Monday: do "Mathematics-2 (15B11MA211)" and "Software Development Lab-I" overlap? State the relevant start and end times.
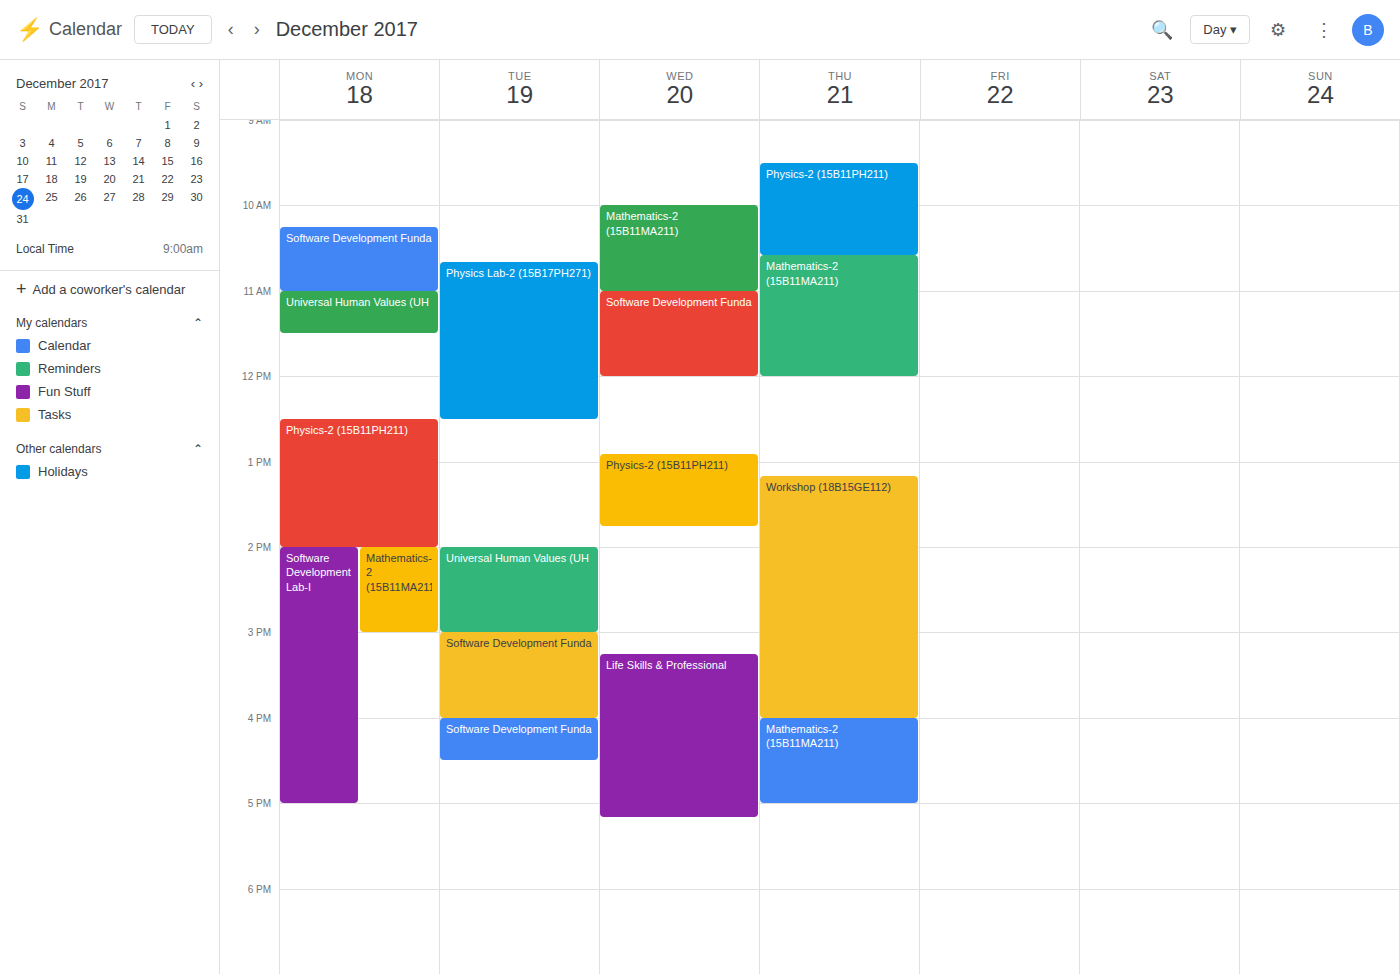
"Mathematics-2 (15B11MA211)" runs 14:00 to 15:00, inside "Software Development Lab-I" -- they overlap.